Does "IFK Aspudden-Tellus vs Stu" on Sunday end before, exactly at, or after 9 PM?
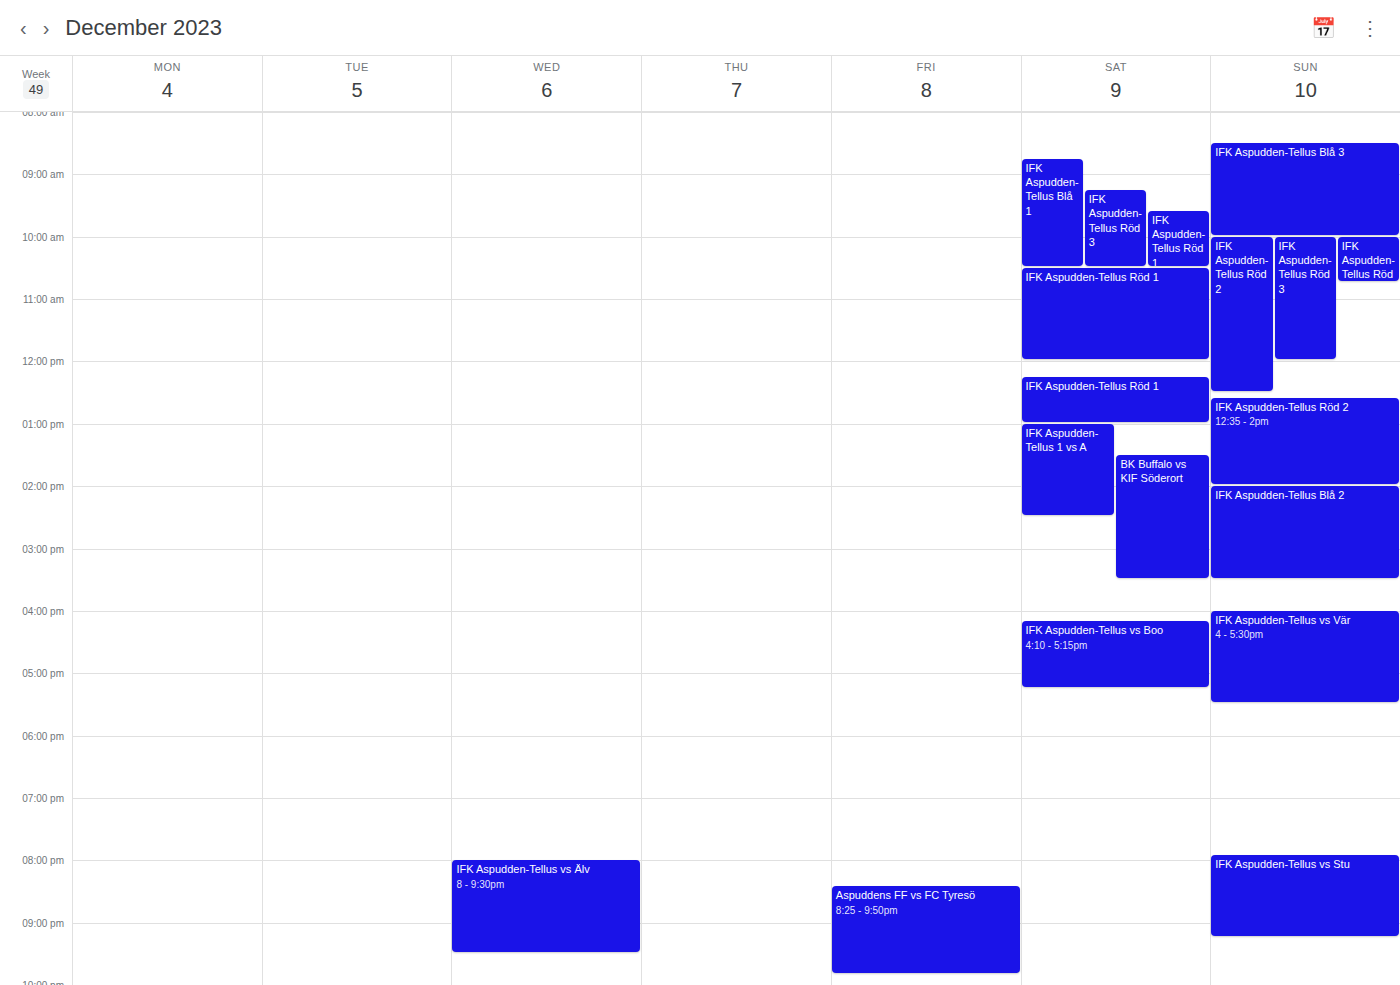
9:15 PM -- after 9 PM, 15 minutes below the 9 PM line.